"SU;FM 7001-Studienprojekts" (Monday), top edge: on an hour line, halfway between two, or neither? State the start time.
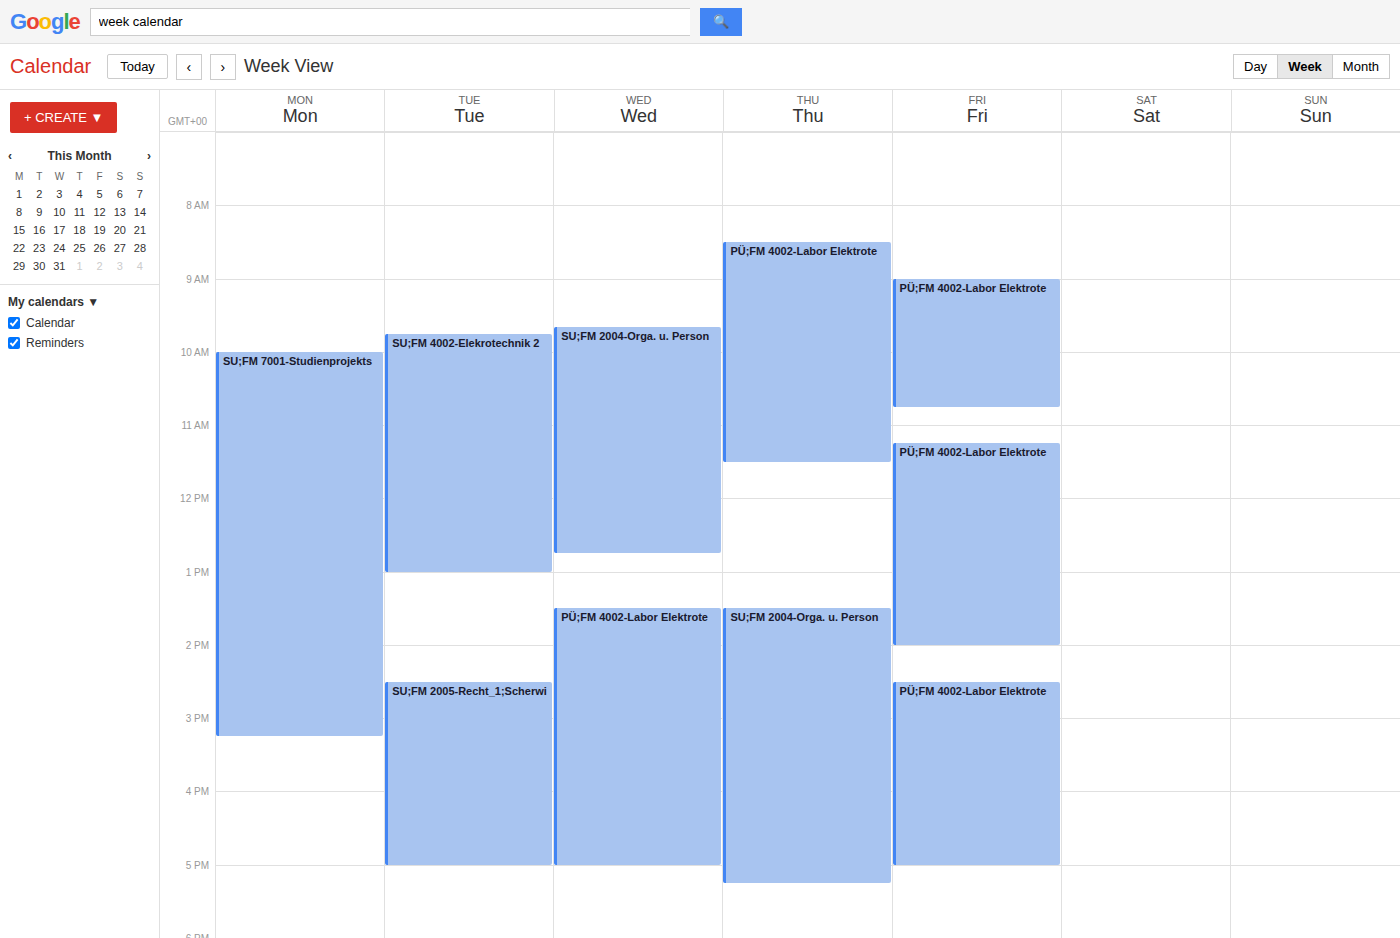
10:00 -- exactly on the 10:00 line.